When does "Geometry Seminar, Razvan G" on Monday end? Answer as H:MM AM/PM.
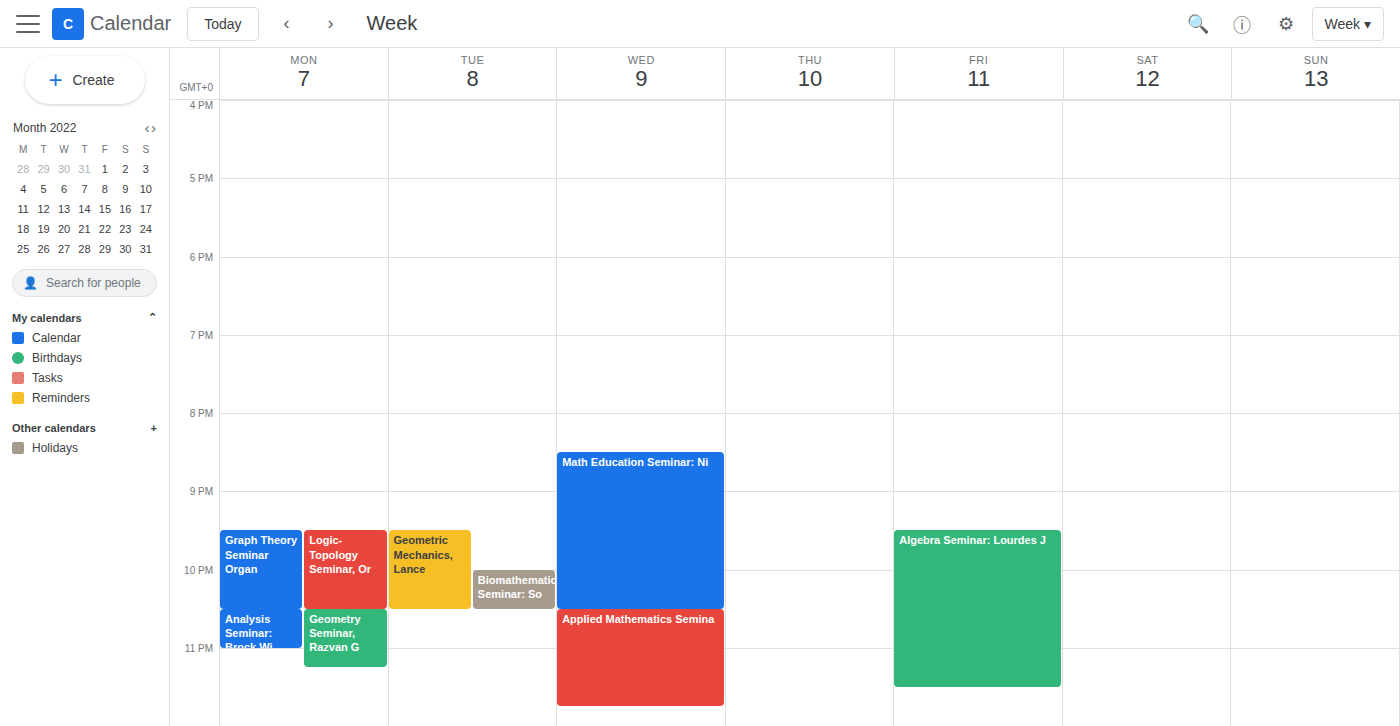
11:15 PM